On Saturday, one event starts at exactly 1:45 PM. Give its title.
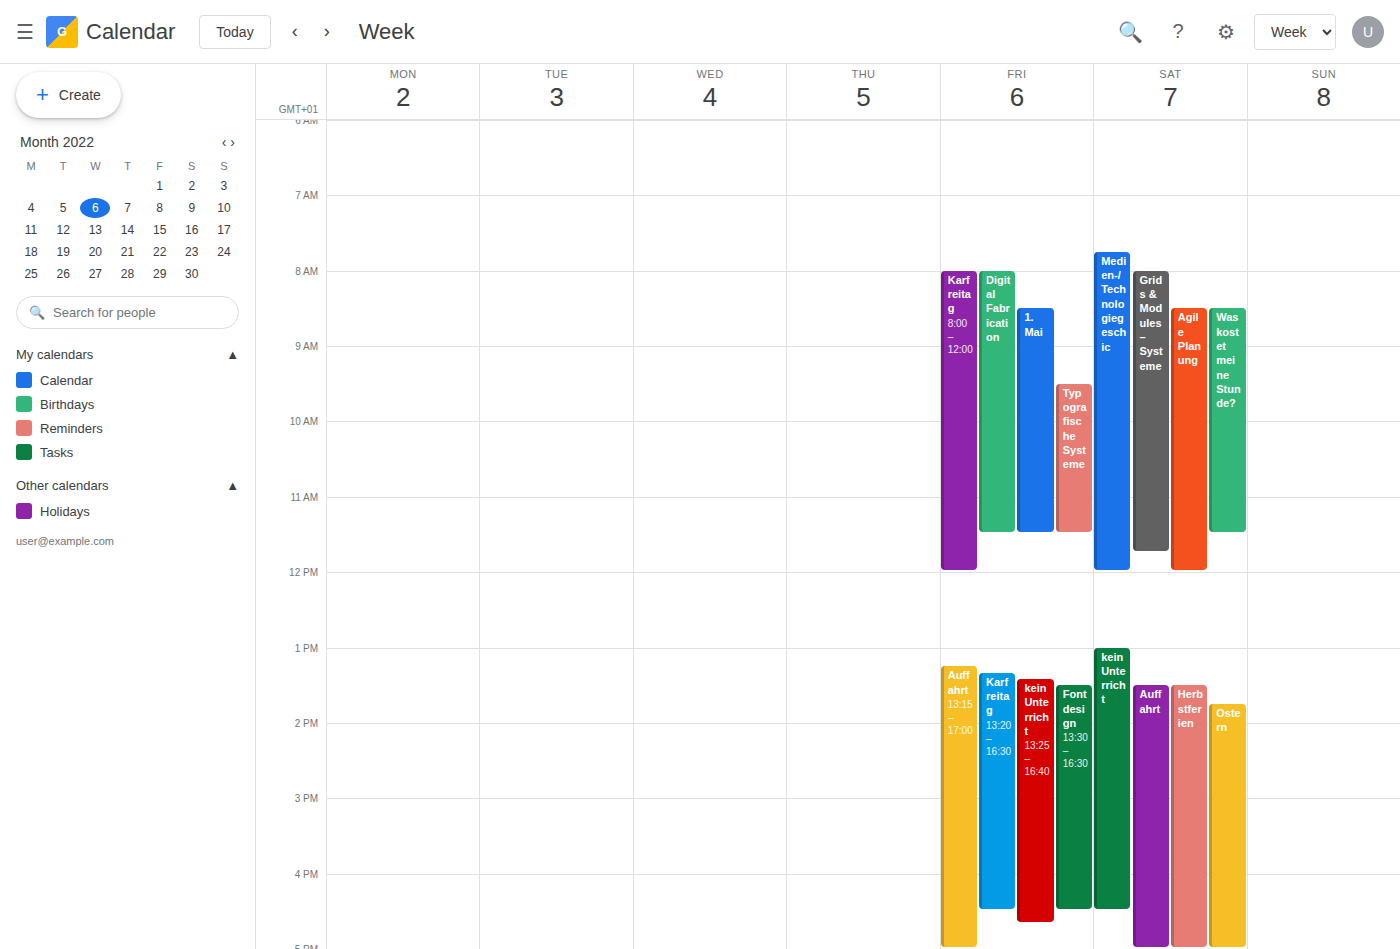
"Ostern"